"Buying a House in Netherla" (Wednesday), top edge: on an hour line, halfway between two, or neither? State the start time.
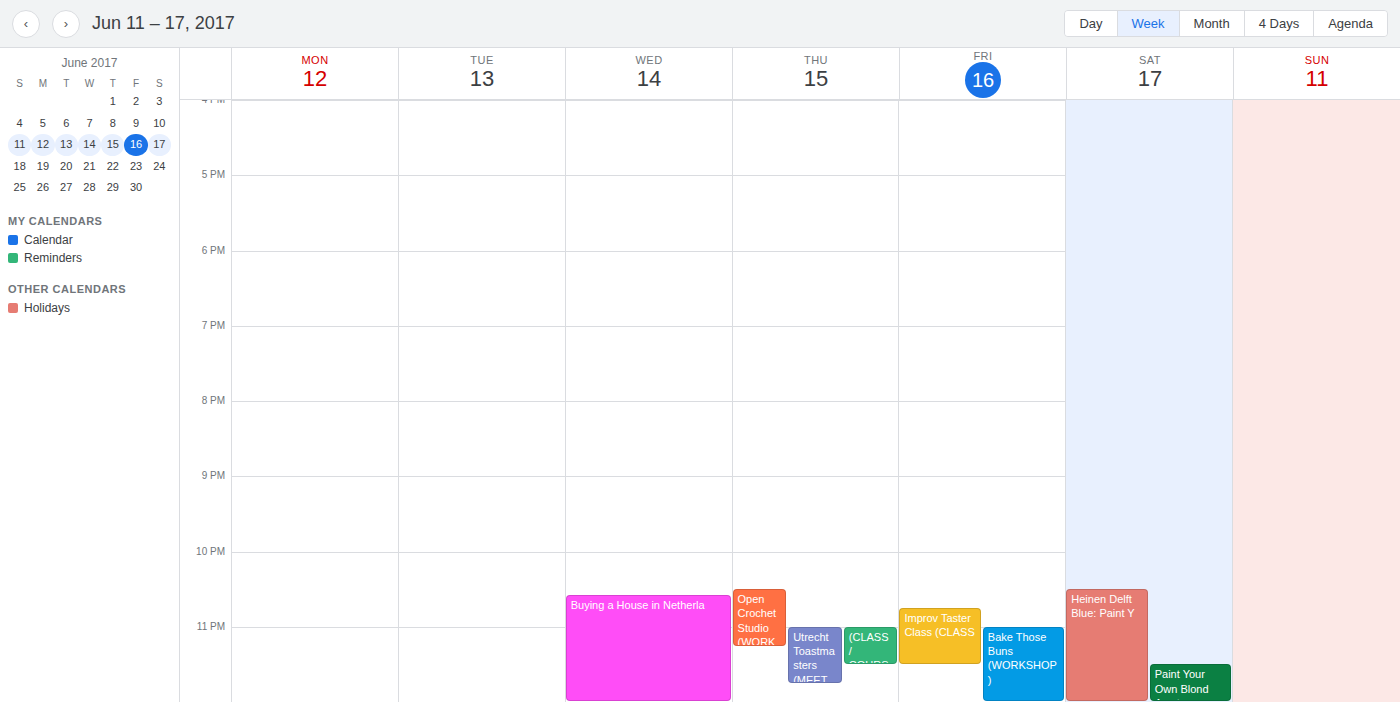
10:35 PM -- neither: 35 minutes below the 10 PM line and 25 minutes above the 11 PM line.